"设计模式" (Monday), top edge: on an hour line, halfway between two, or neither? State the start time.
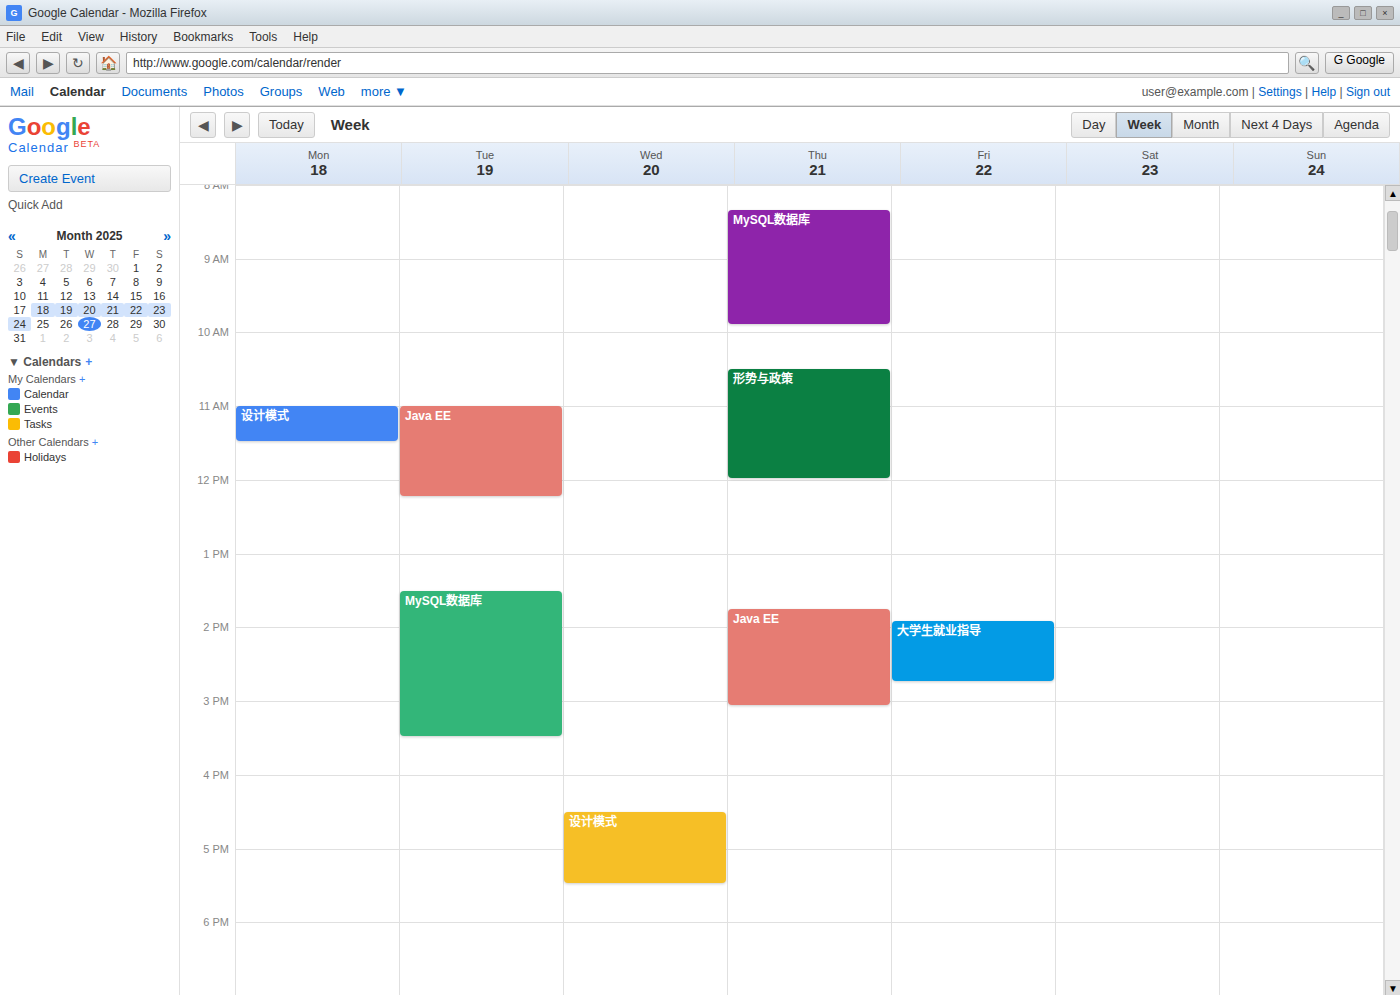
11:00 -- exactly on the 11:00 line.